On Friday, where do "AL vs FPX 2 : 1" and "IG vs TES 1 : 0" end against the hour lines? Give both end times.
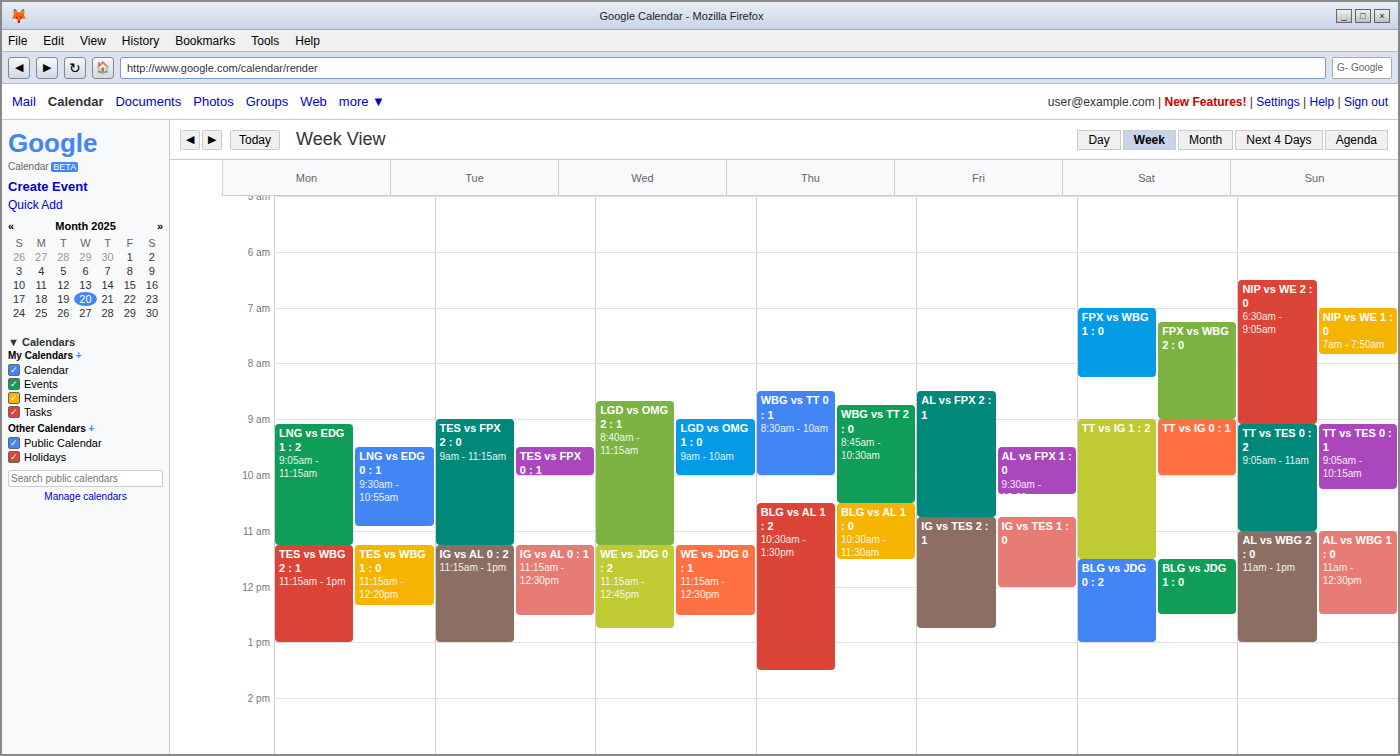
"AL vs FPX 2 : 1": 10:45, neither: three quarters of the way from the 10:00 line to the 11:00 line. "IG vs TES 1 : 0": 12:00, exactly on the 12:00 line.